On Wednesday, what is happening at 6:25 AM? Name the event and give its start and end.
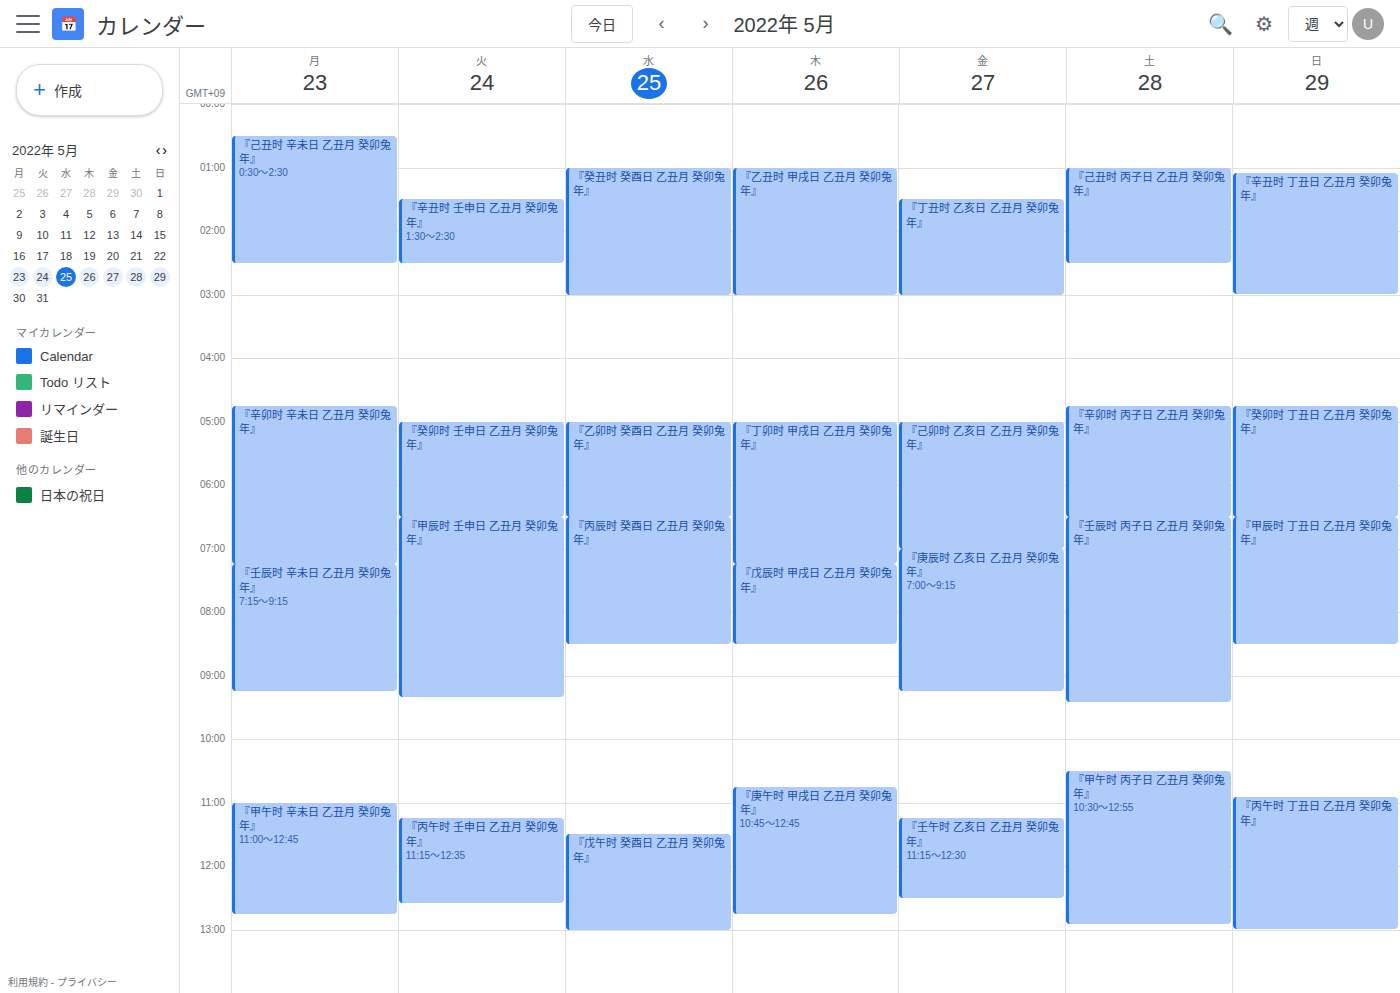
"『乙卯时 癸酉日 乙丑月 癸卯兔年』", 5:00 AM to 6:30 AM